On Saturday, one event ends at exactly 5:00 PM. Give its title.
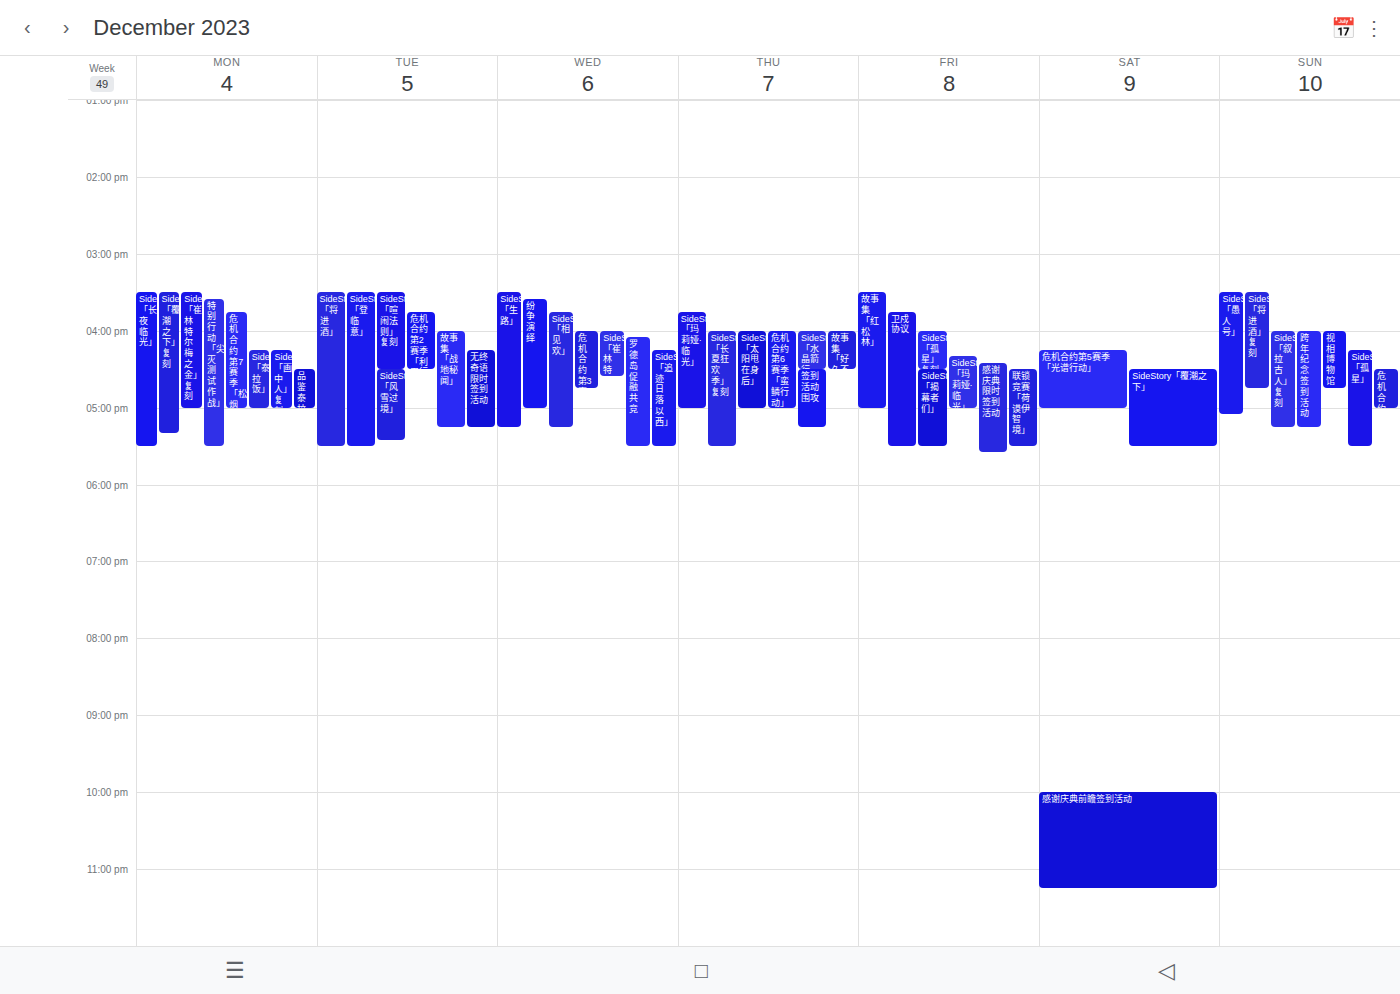
"危机合约第5赛季「光谱行动」"